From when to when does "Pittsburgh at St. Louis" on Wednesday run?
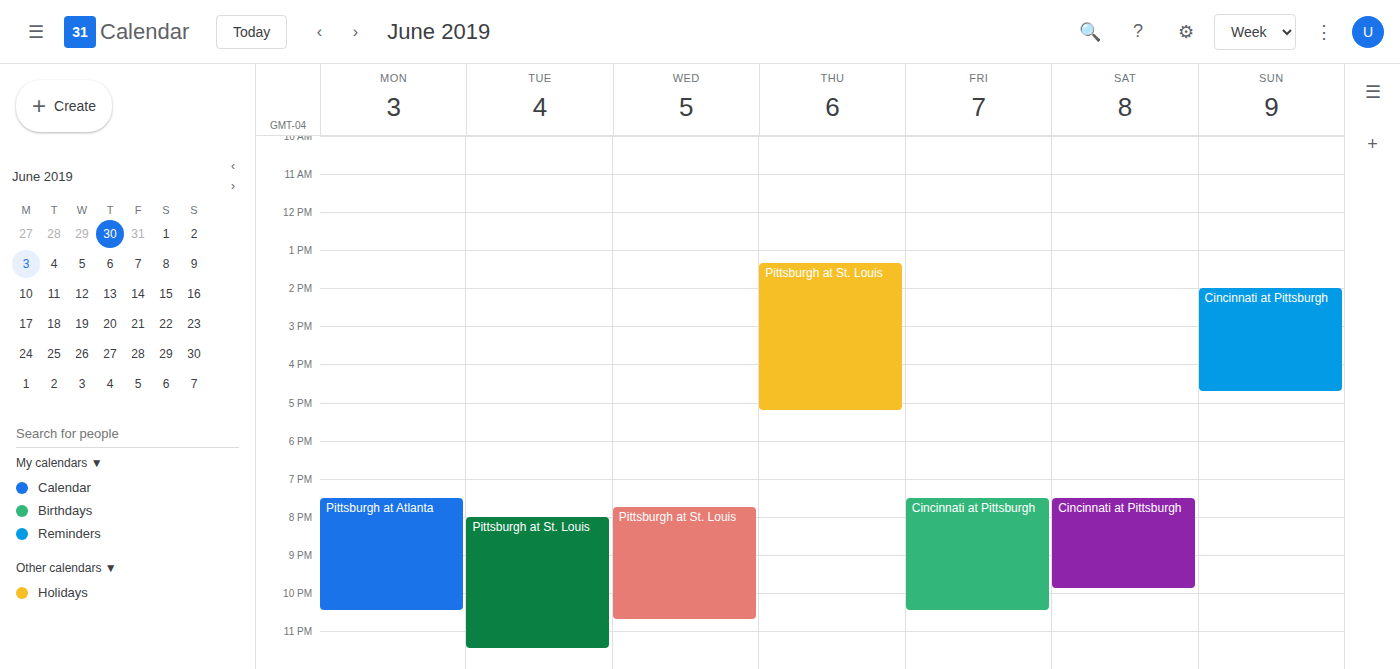
7:45 PM to 10:45 PM